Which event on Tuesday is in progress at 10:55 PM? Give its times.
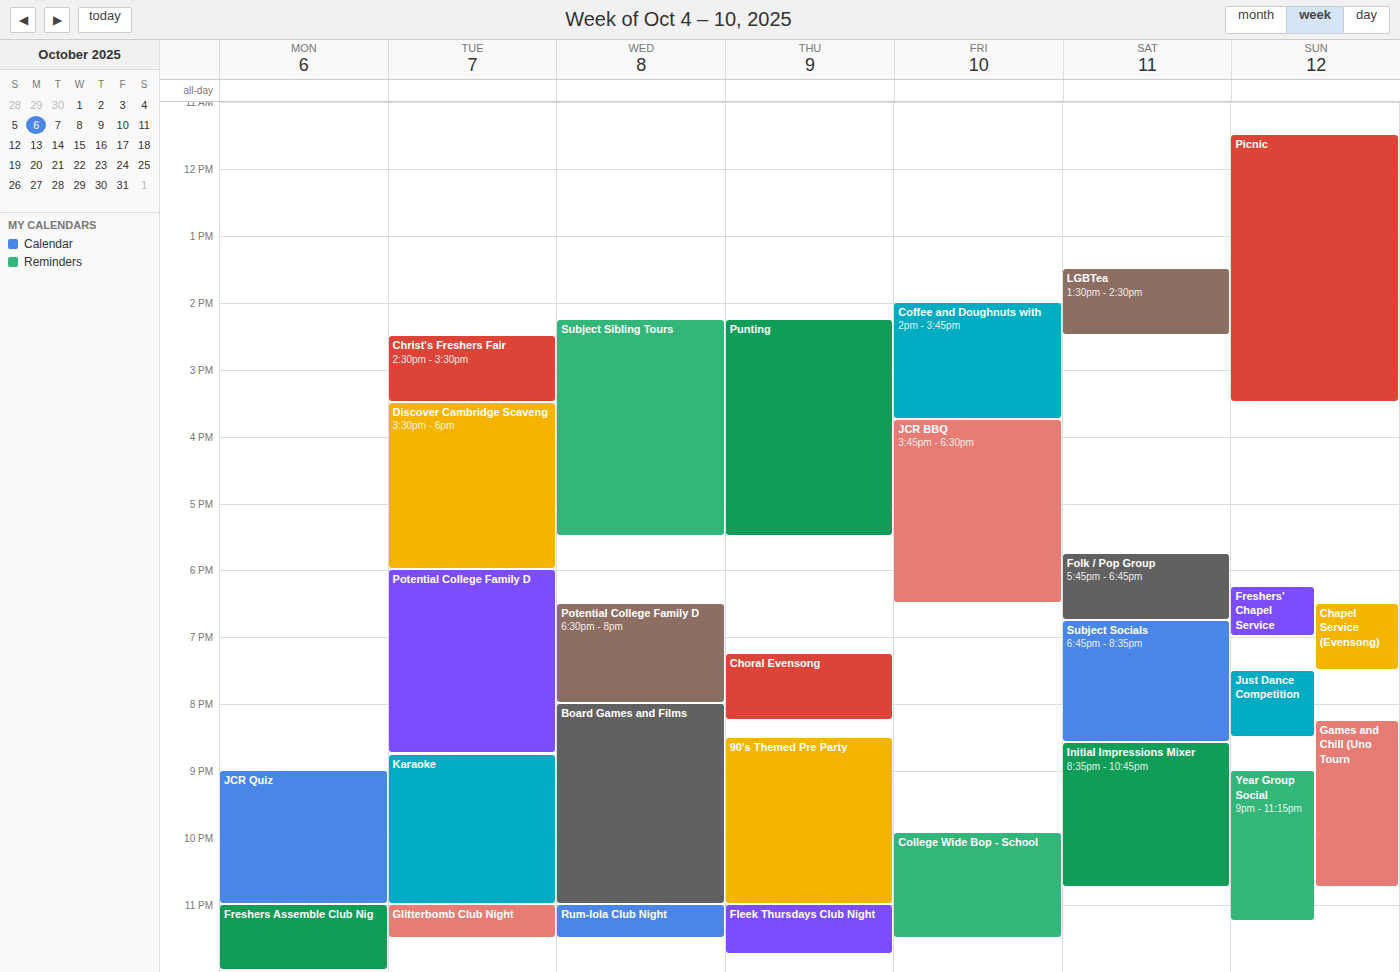
"Karaoke", 8:45 PM to 11:00 PM